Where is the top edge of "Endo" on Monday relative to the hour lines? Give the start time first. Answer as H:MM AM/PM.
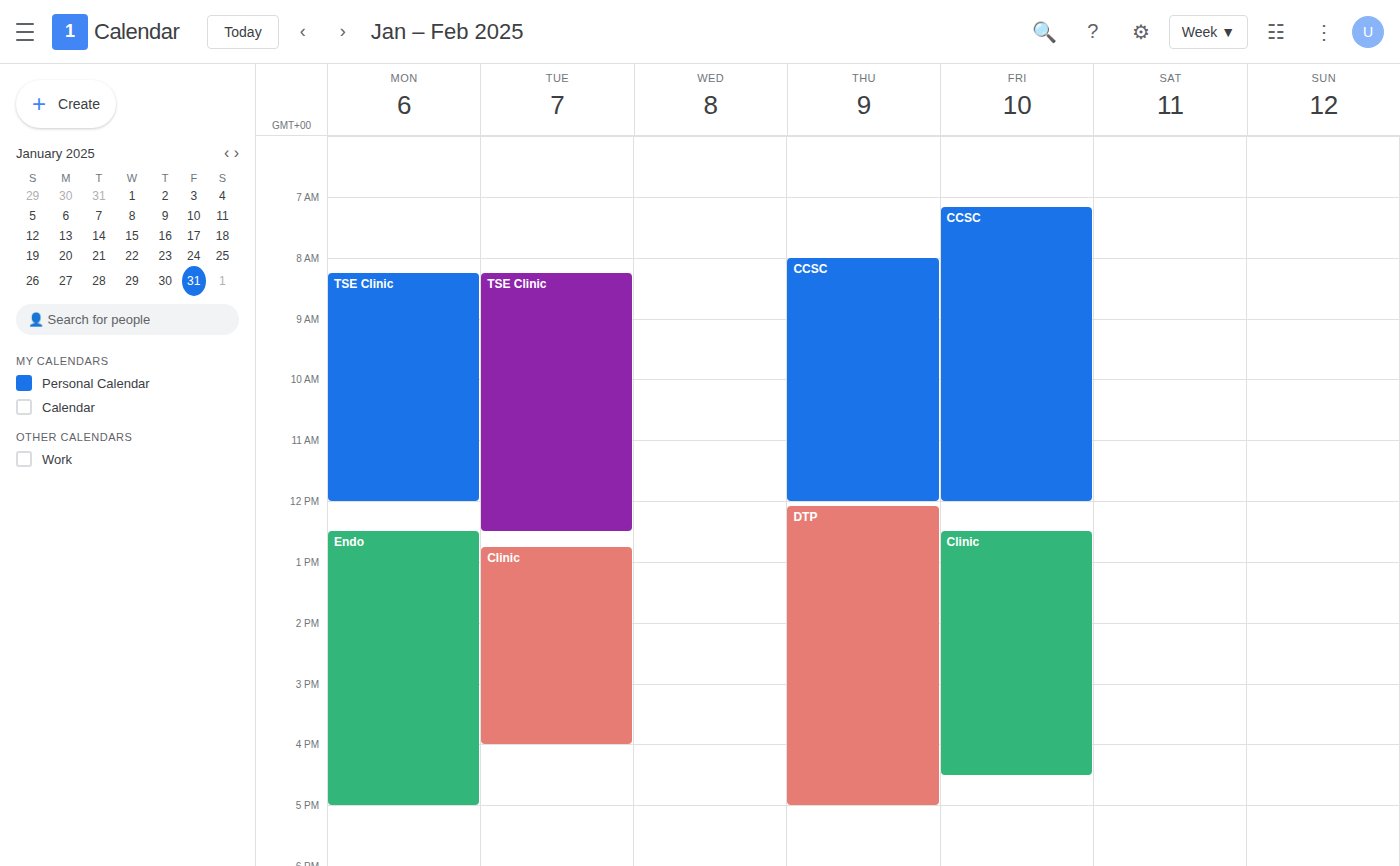
12:30 PM -- halfway between the 12 PM and 1 PM lines.